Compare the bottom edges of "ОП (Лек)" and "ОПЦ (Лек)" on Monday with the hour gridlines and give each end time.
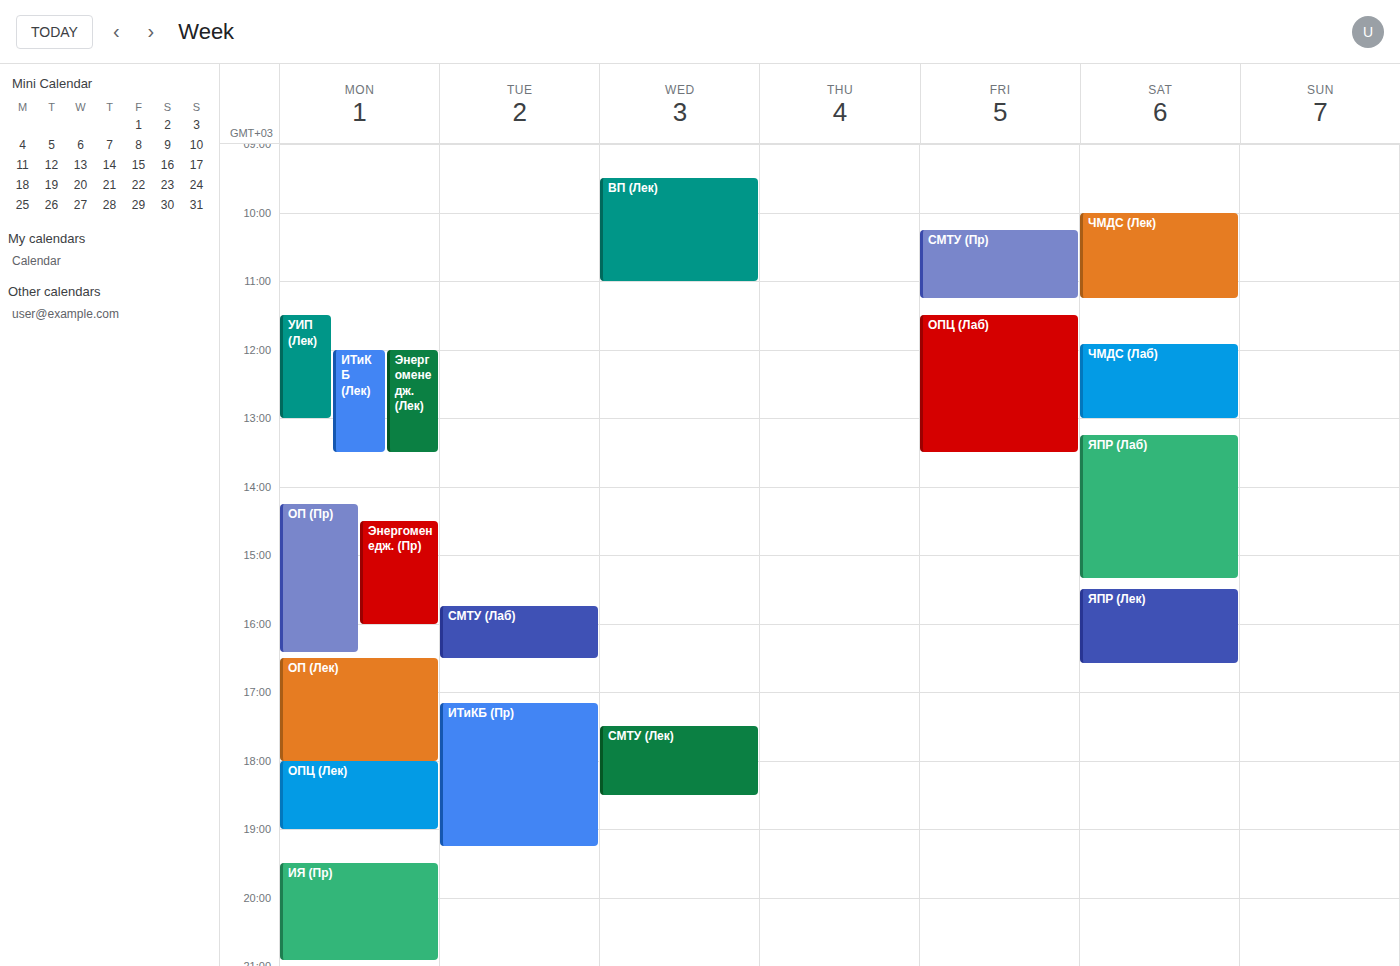
"ОП (Лек)": 6:00 PM, exactly on the 6 PM line. "ОПЦ (Лек)": 7:00 PM, exactly on the 7 PM line.